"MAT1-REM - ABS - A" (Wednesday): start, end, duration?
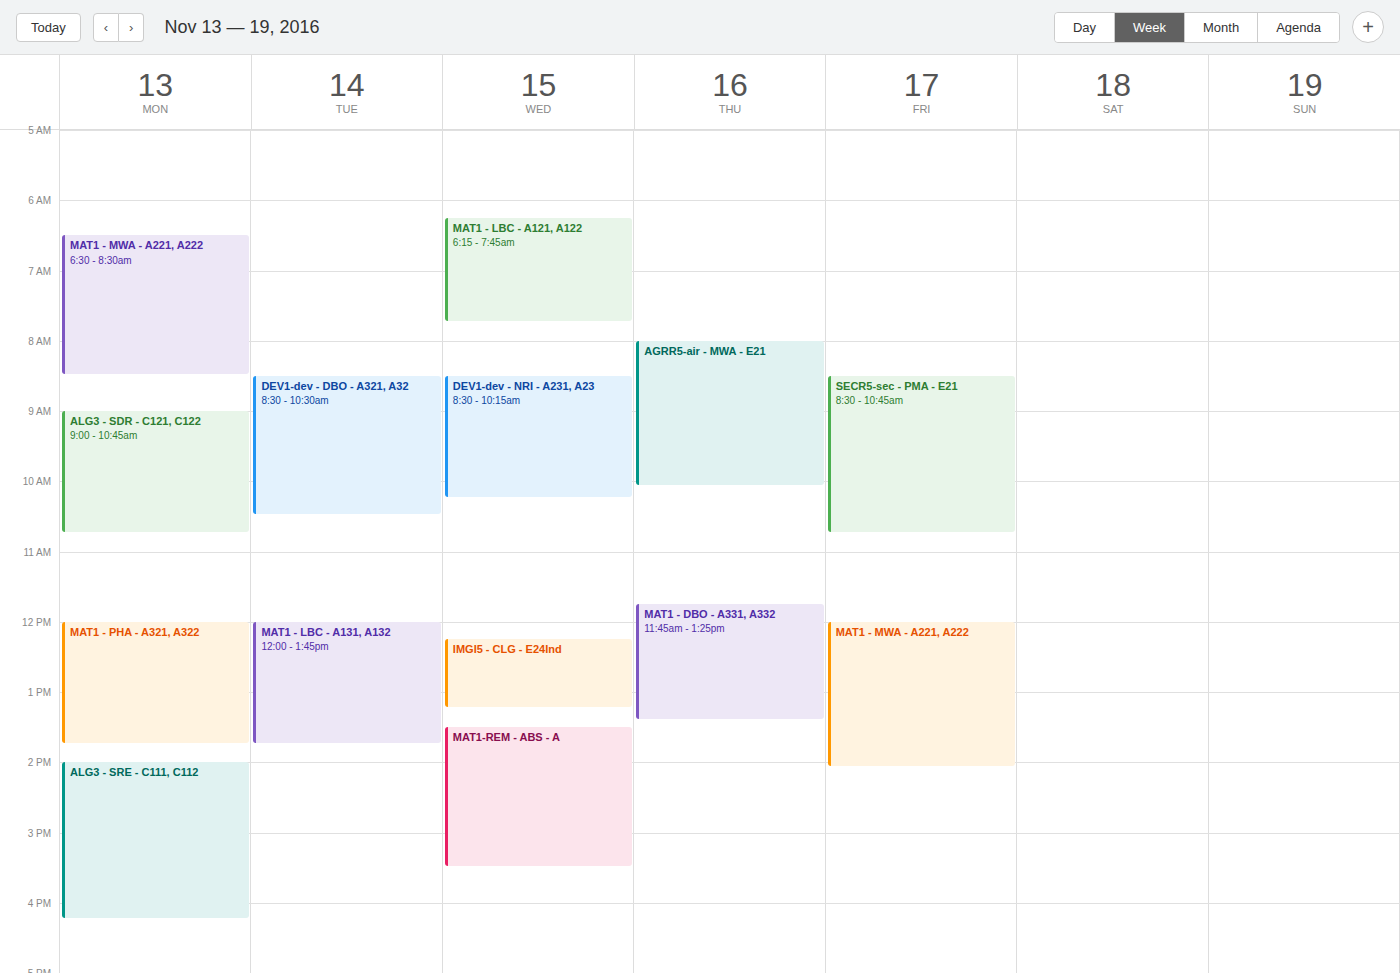
1:30 PM to 3:30 PM, 2 hours